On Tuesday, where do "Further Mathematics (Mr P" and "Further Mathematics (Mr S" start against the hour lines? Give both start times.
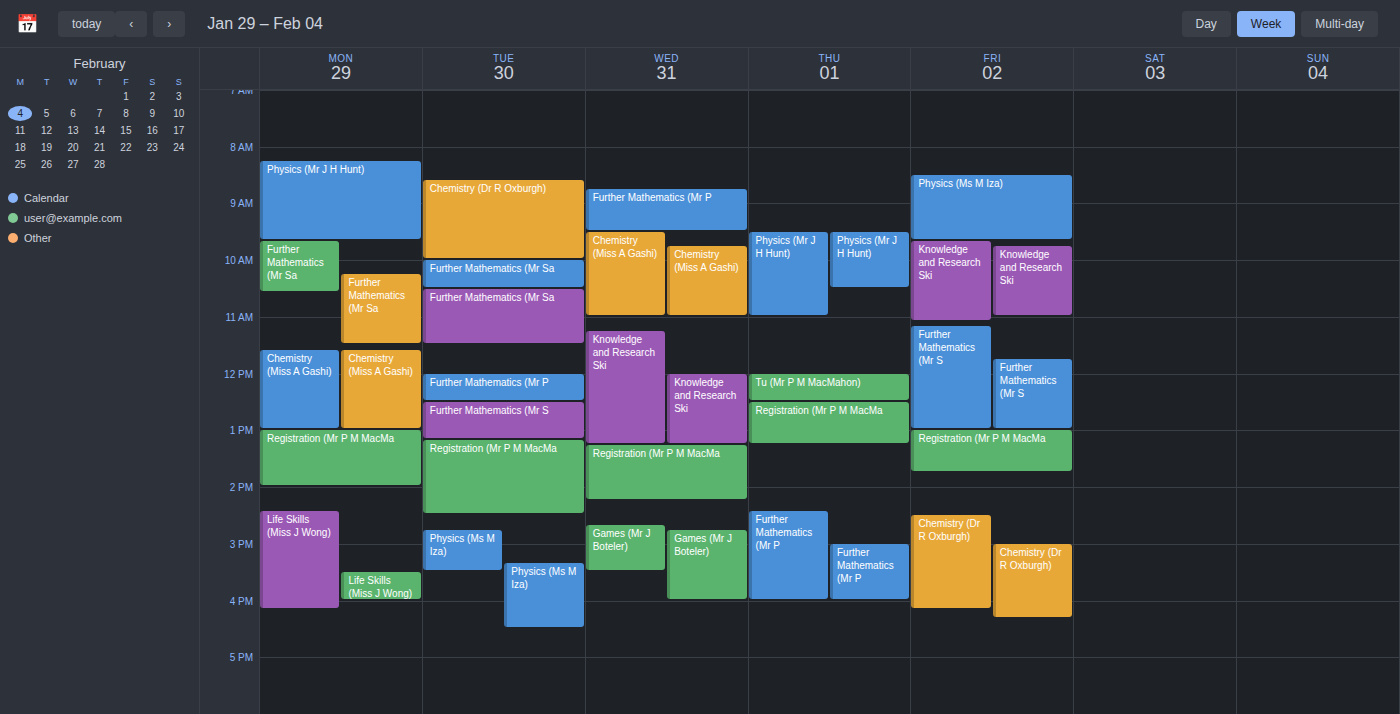
"Further Mathematics (Mr P": 12:00, exactly on the 12:00 line. "Further Mathematics (Mr S": 12:30, halfway between the 12:00 and 13:00 lines.